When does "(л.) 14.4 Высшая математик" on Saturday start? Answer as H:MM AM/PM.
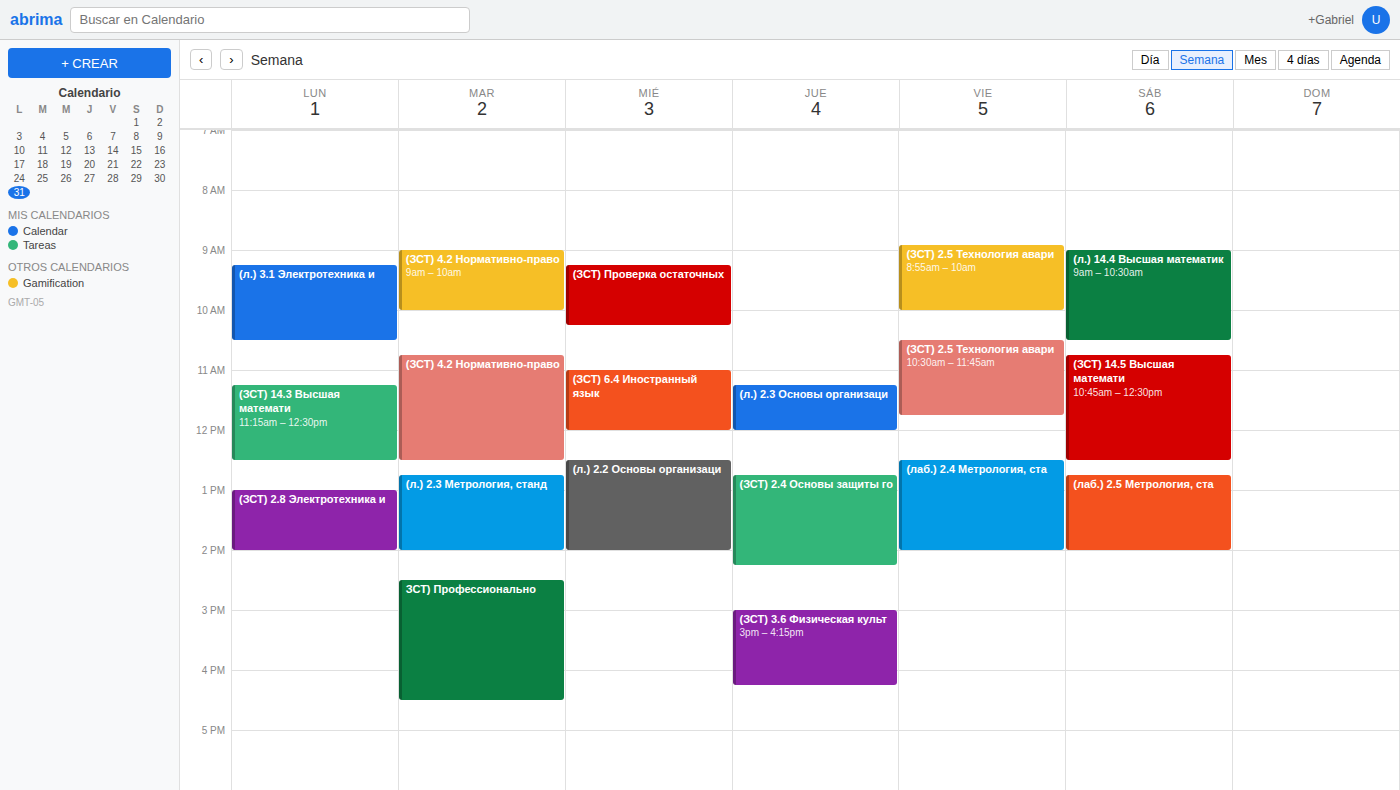
9:00 AM